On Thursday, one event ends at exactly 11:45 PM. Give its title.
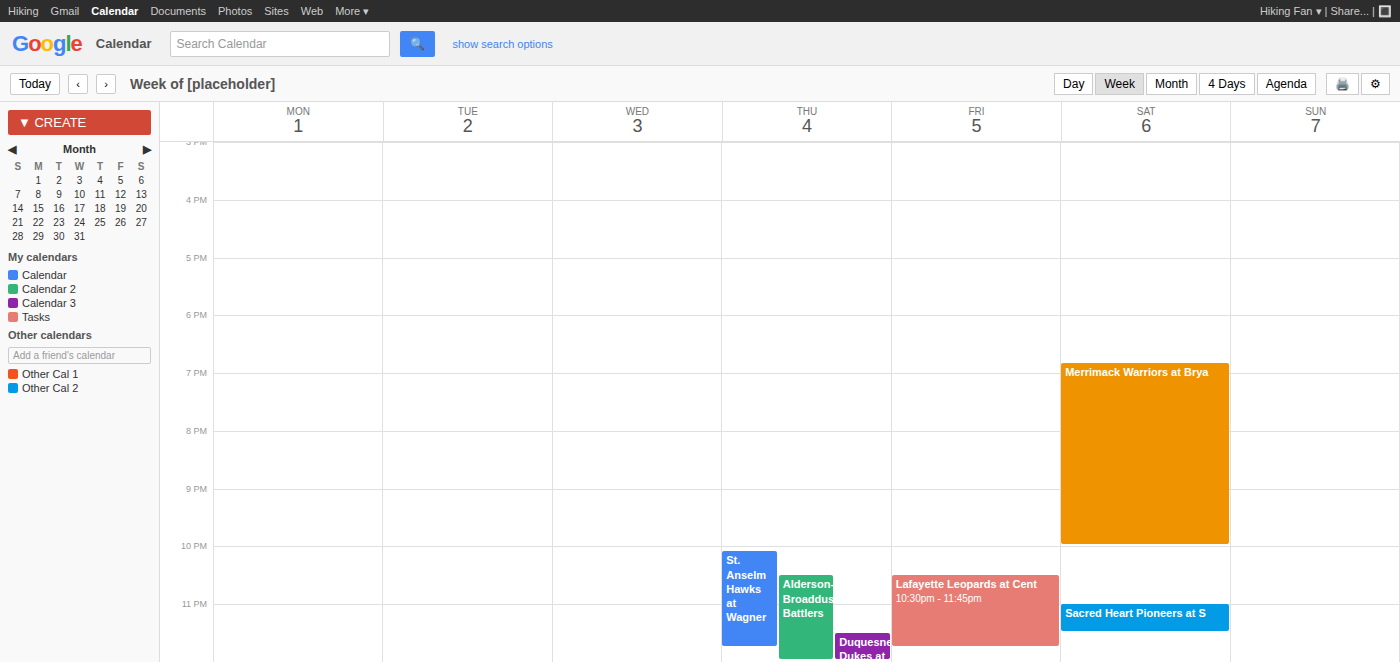
"St. Anselm Hawks at Wagner"